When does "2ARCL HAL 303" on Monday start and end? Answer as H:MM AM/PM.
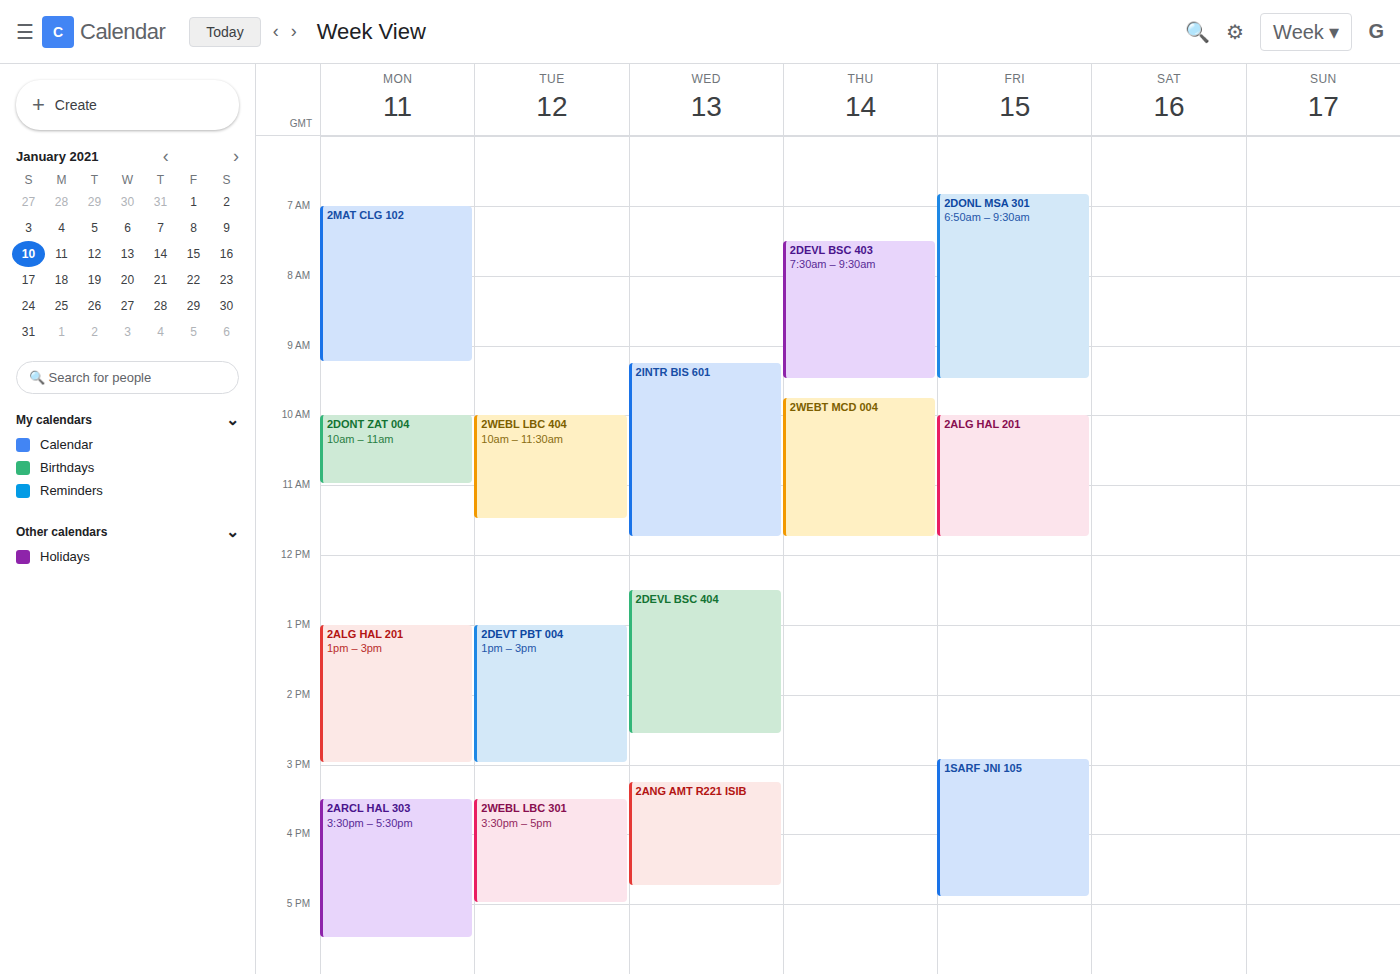
3:30 PM to 5:30 PM